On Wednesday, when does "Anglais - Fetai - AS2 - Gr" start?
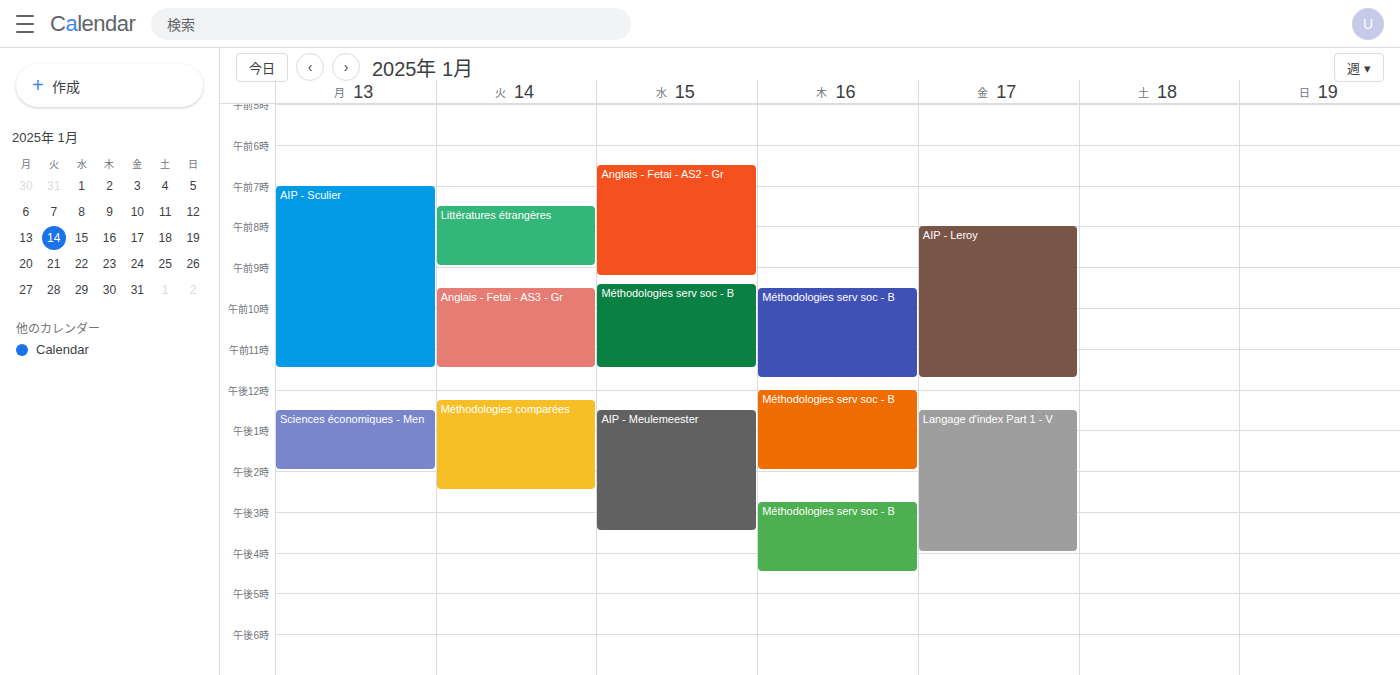
6:30 AM